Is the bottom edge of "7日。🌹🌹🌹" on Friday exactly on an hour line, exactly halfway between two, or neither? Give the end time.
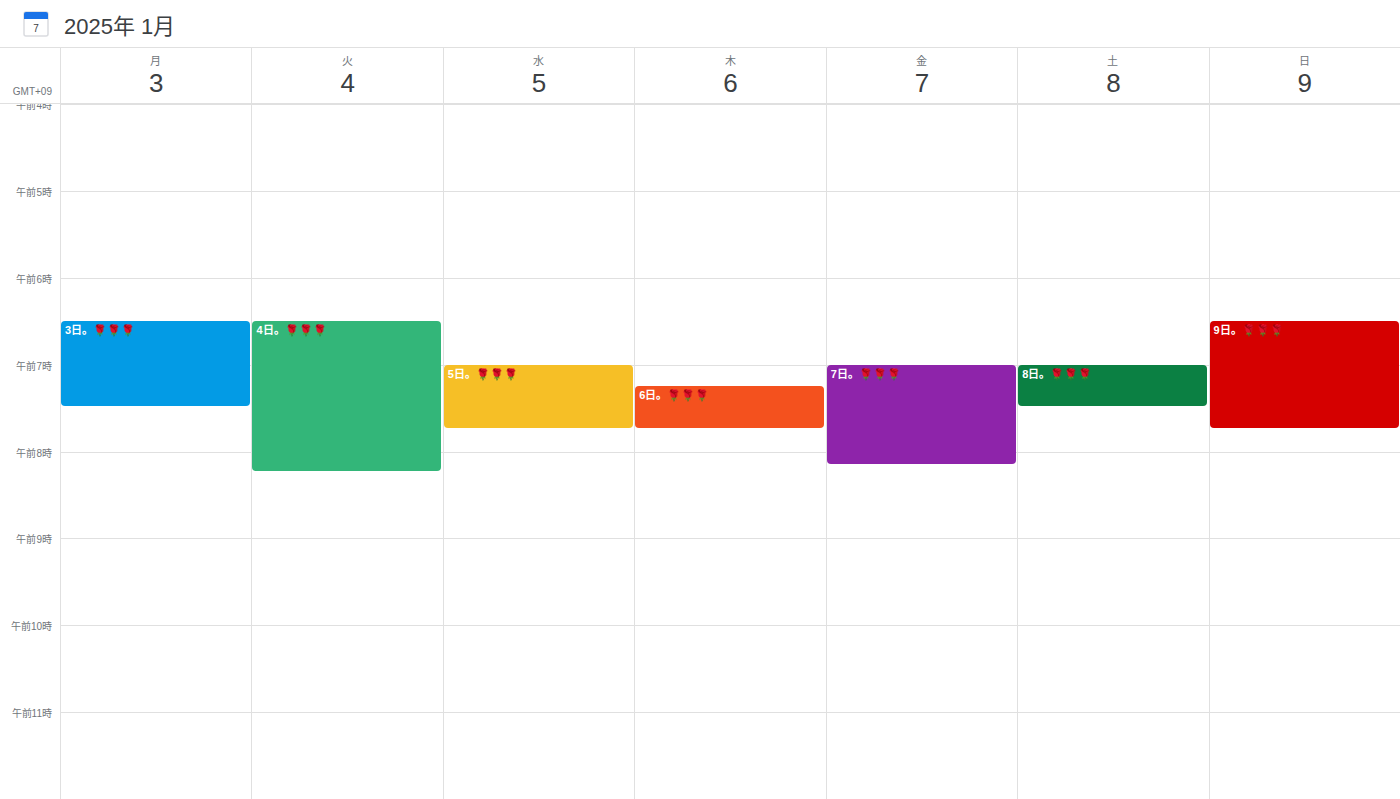
8:10 AM -- neither: 10 minutes below the 8 AM line and 50 minutes above the 9 AM line.